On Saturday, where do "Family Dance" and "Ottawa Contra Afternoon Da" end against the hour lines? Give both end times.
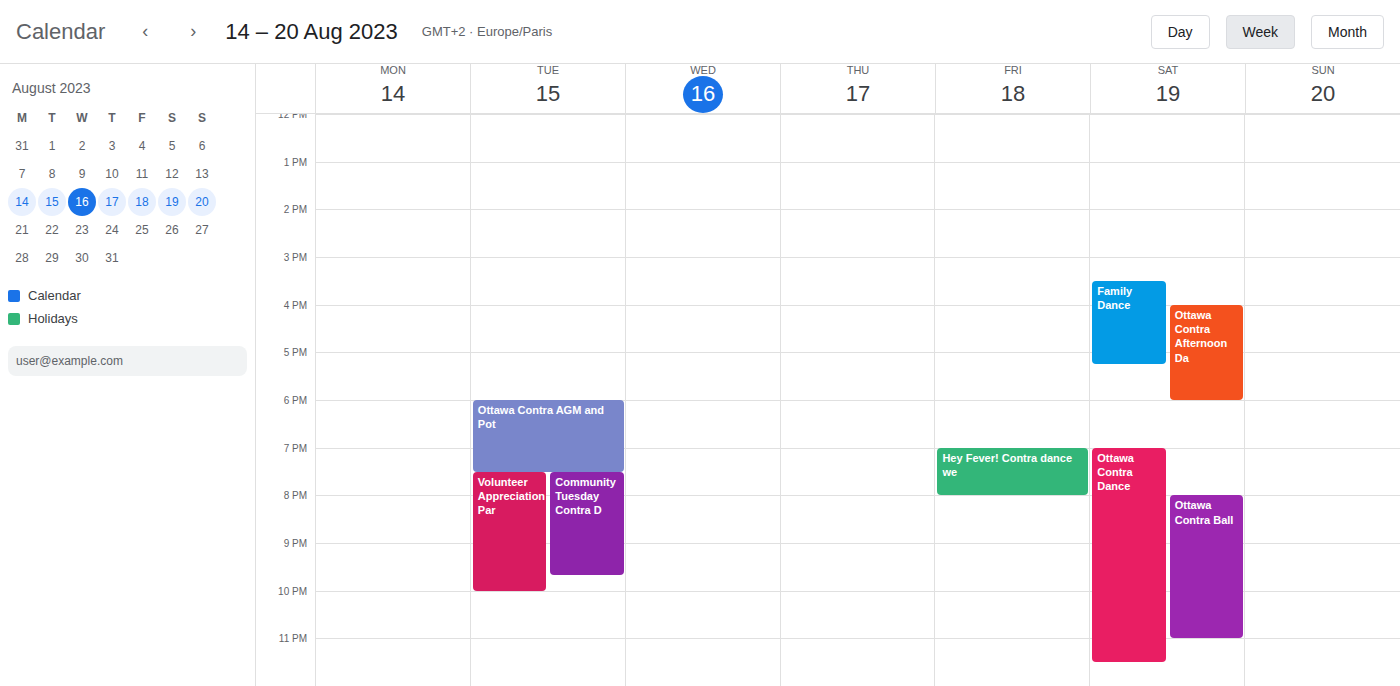
"Family Dance": 5:15 PM, neither: a quarter of the way from the 5 PM line to the 6 PM line. "Ottawa Contra Afternoon Da": 6:00 PM, exactly on the 6 PM line.